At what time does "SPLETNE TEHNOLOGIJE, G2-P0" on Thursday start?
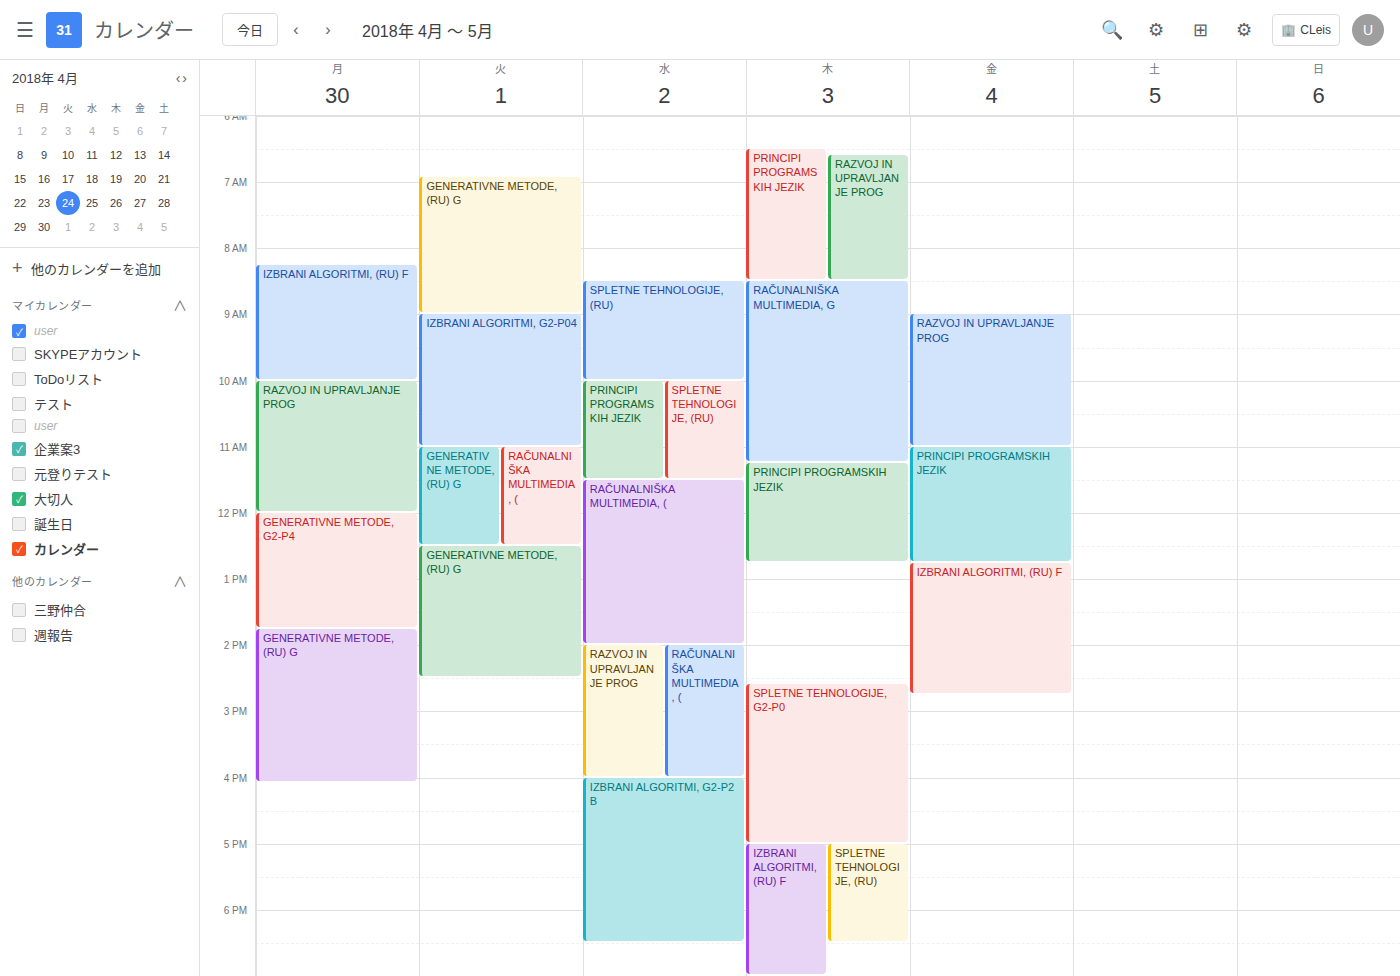
2:35 PM